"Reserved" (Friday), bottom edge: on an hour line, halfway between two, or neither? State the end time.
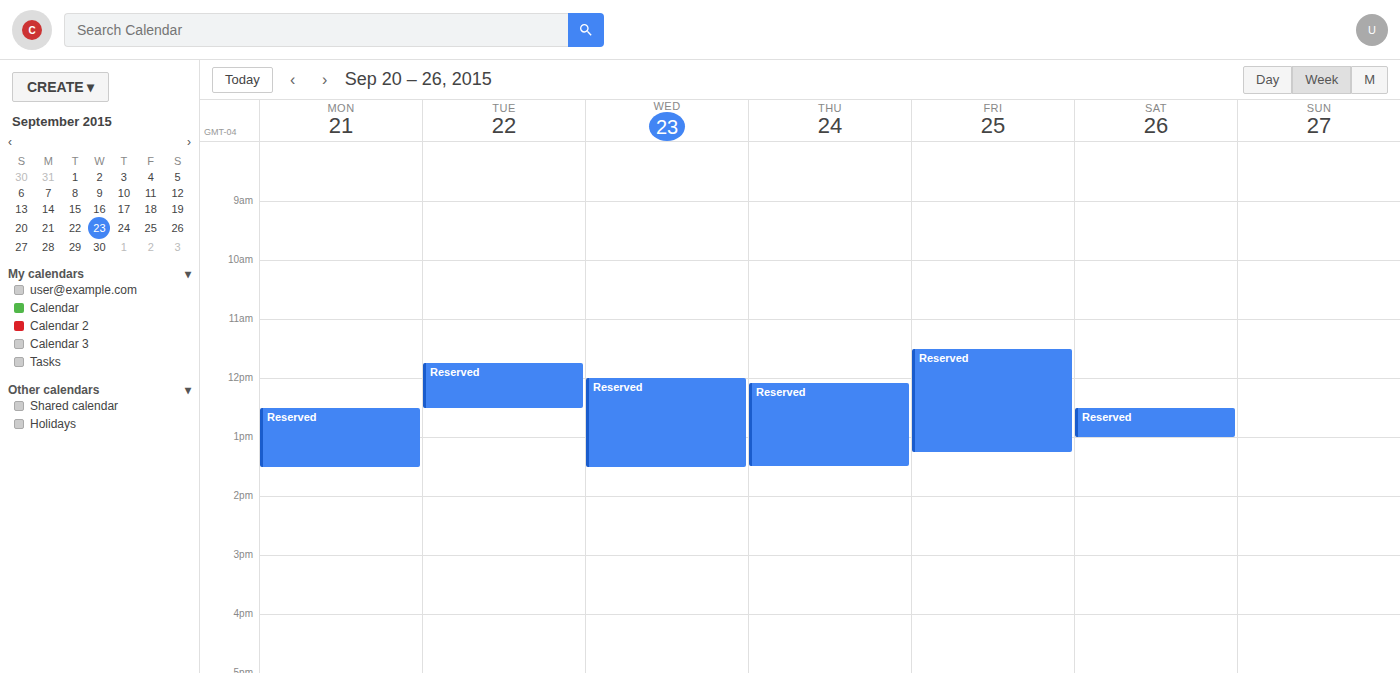
1:15 PM -- neither: a quarter of the way from the 1 PM line to the 2 PM line.